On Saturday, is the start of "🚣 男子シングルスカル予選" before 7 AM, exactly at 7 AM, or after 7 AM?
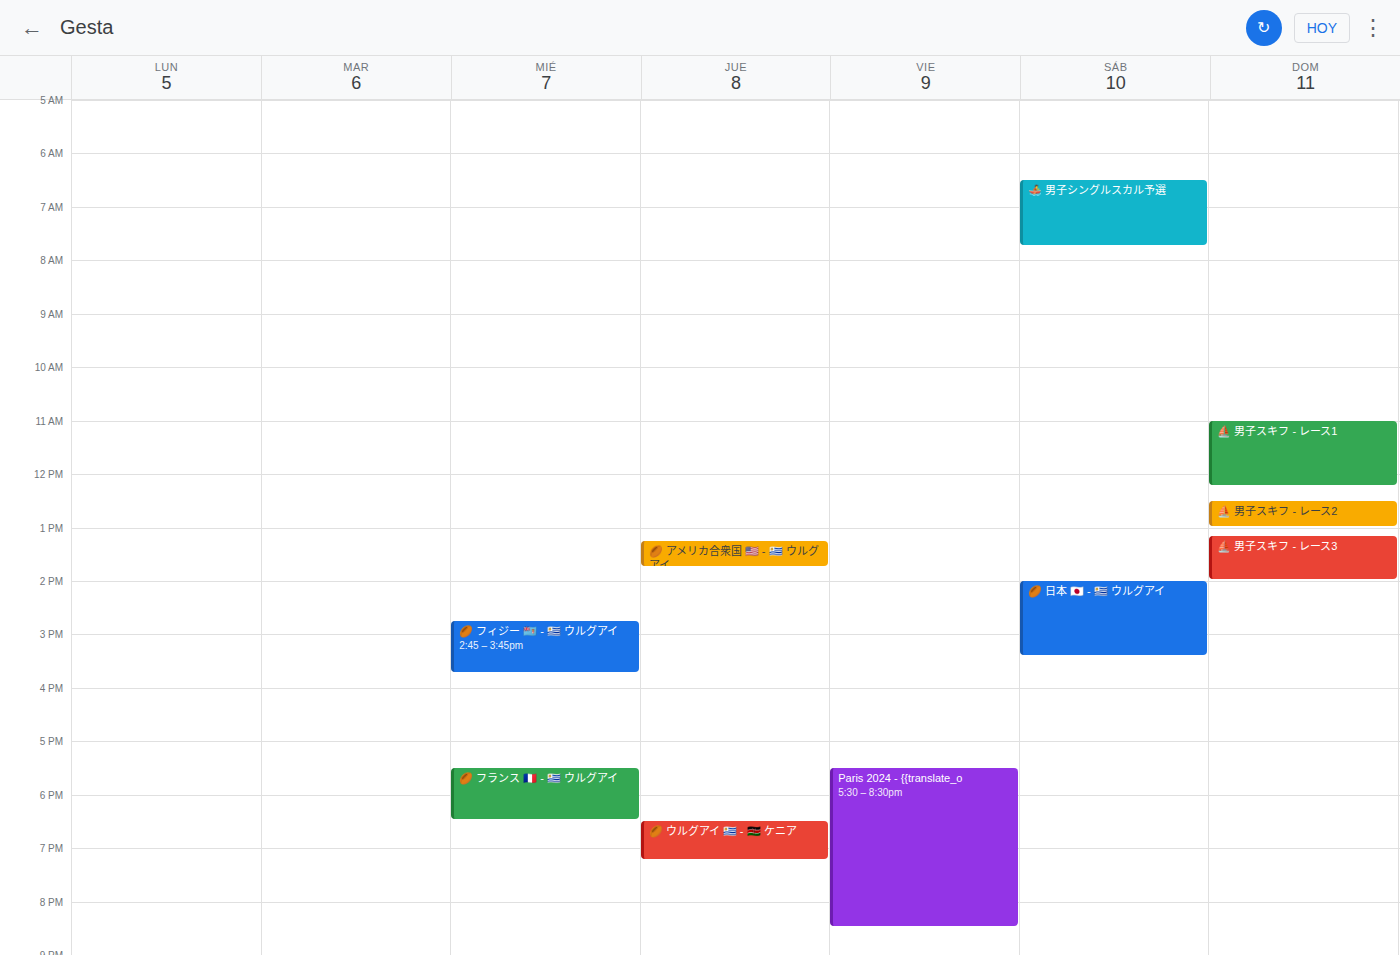
6:30 AM -- before 7 AM, 30 minutes above the 7 AM line.